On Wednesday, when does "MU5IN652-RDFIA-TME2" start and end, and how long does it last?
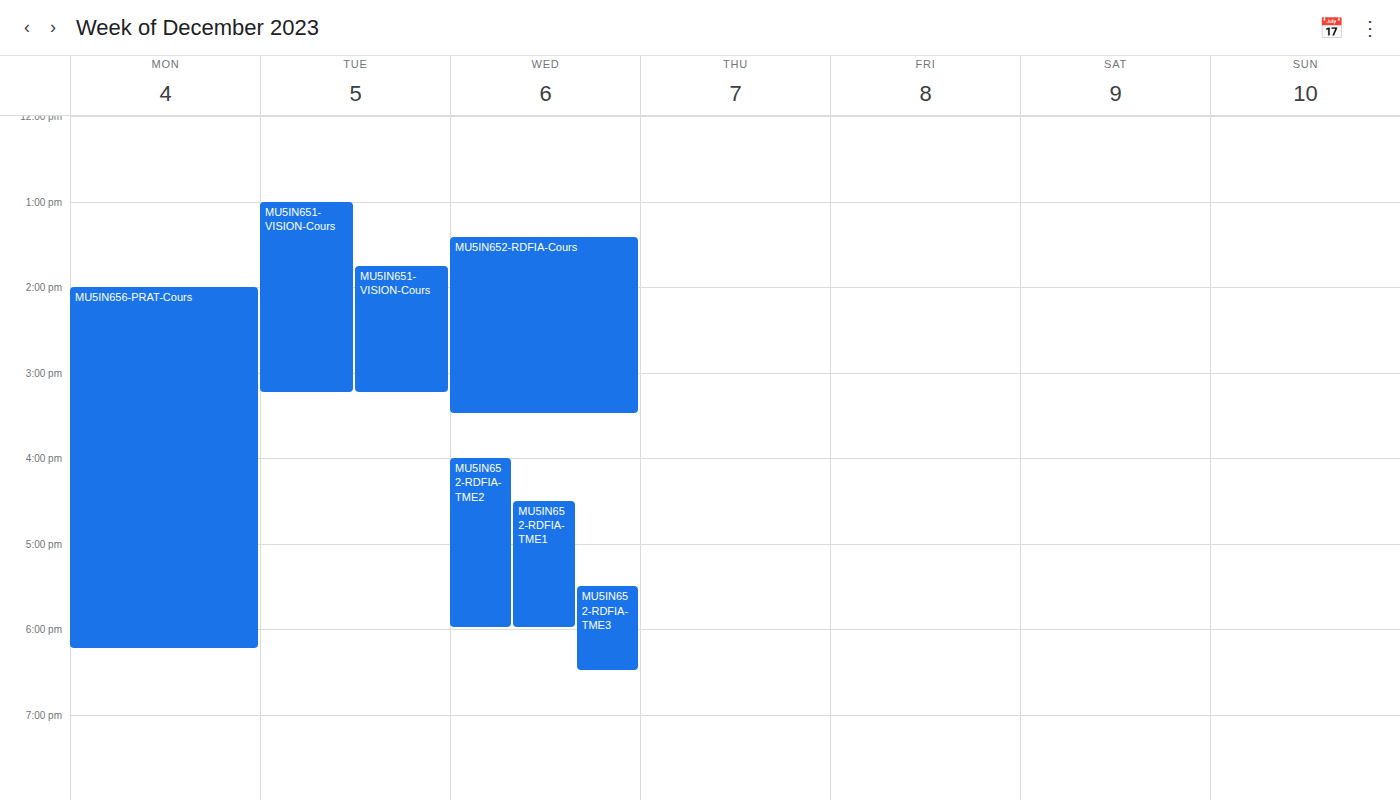
4:00 PM to 6:00 PM, 2 hours